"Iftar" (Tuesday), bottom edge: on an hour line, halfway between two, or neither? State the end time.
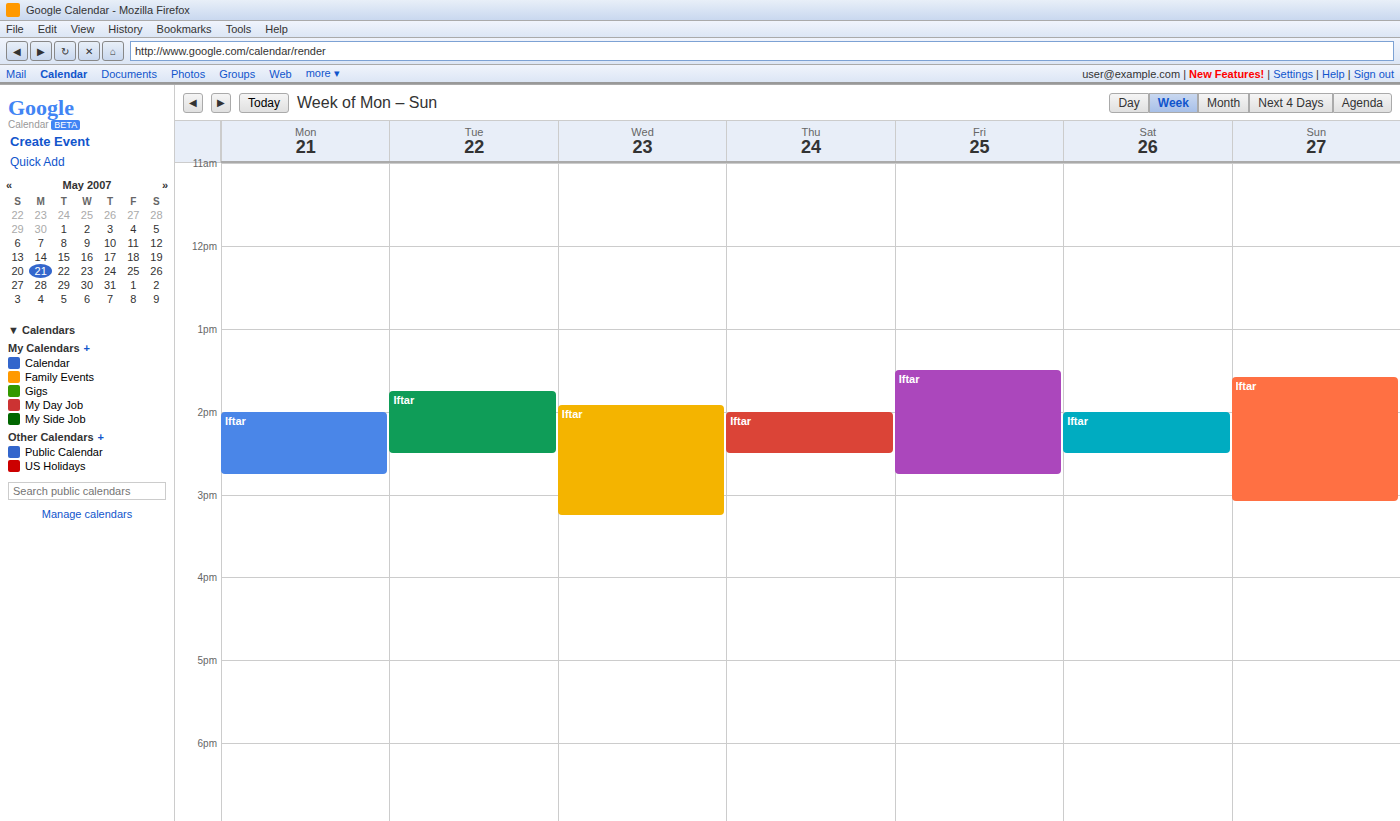
2:30 PM -- halfway between the 2 PM and 3 PM lines.